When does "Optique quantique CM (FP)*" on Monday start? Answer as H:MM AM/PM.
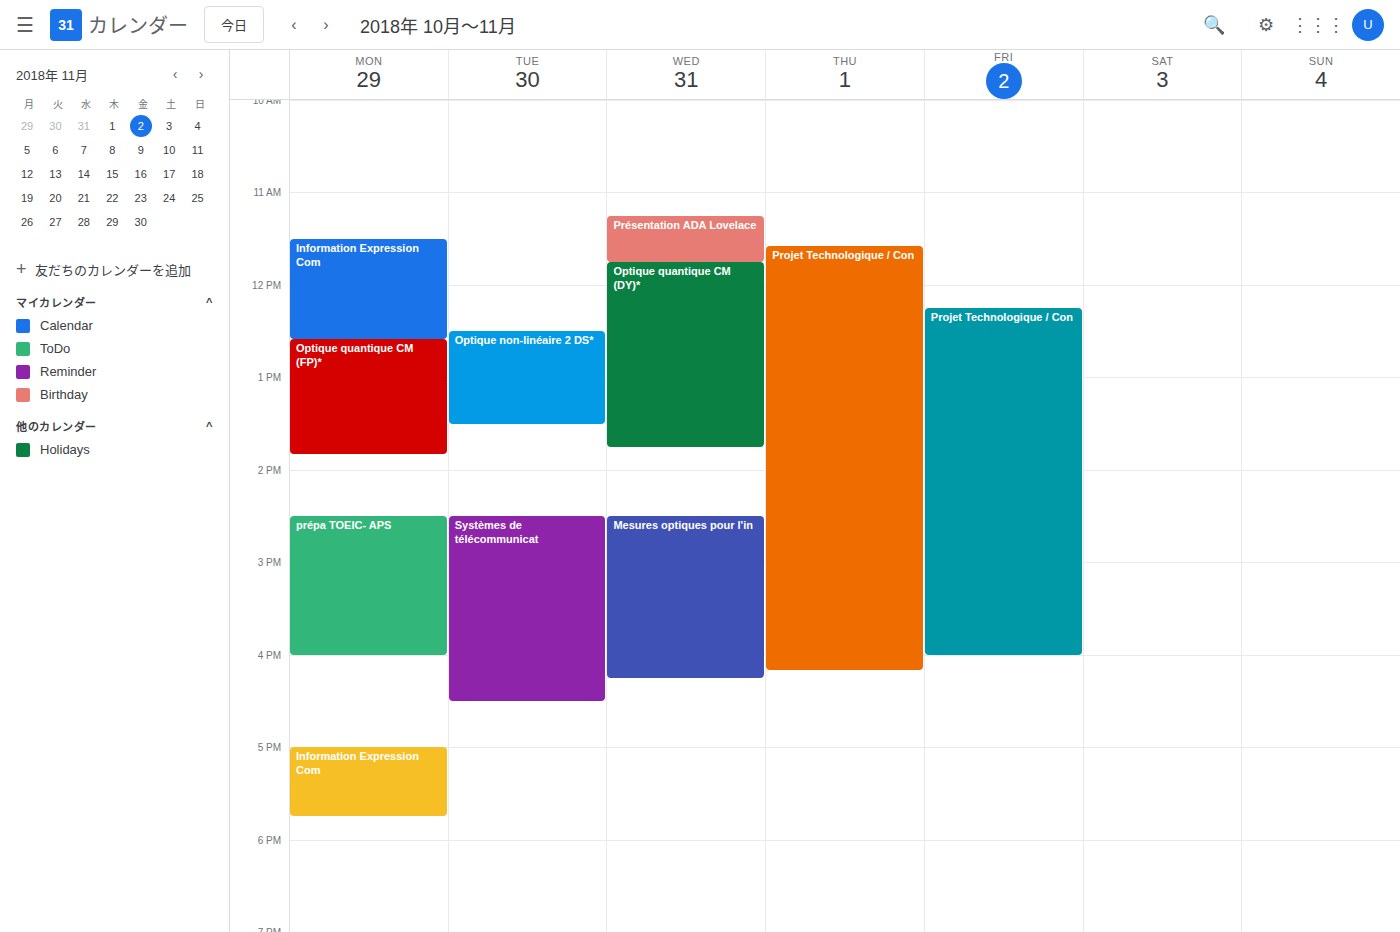
12:35 PM